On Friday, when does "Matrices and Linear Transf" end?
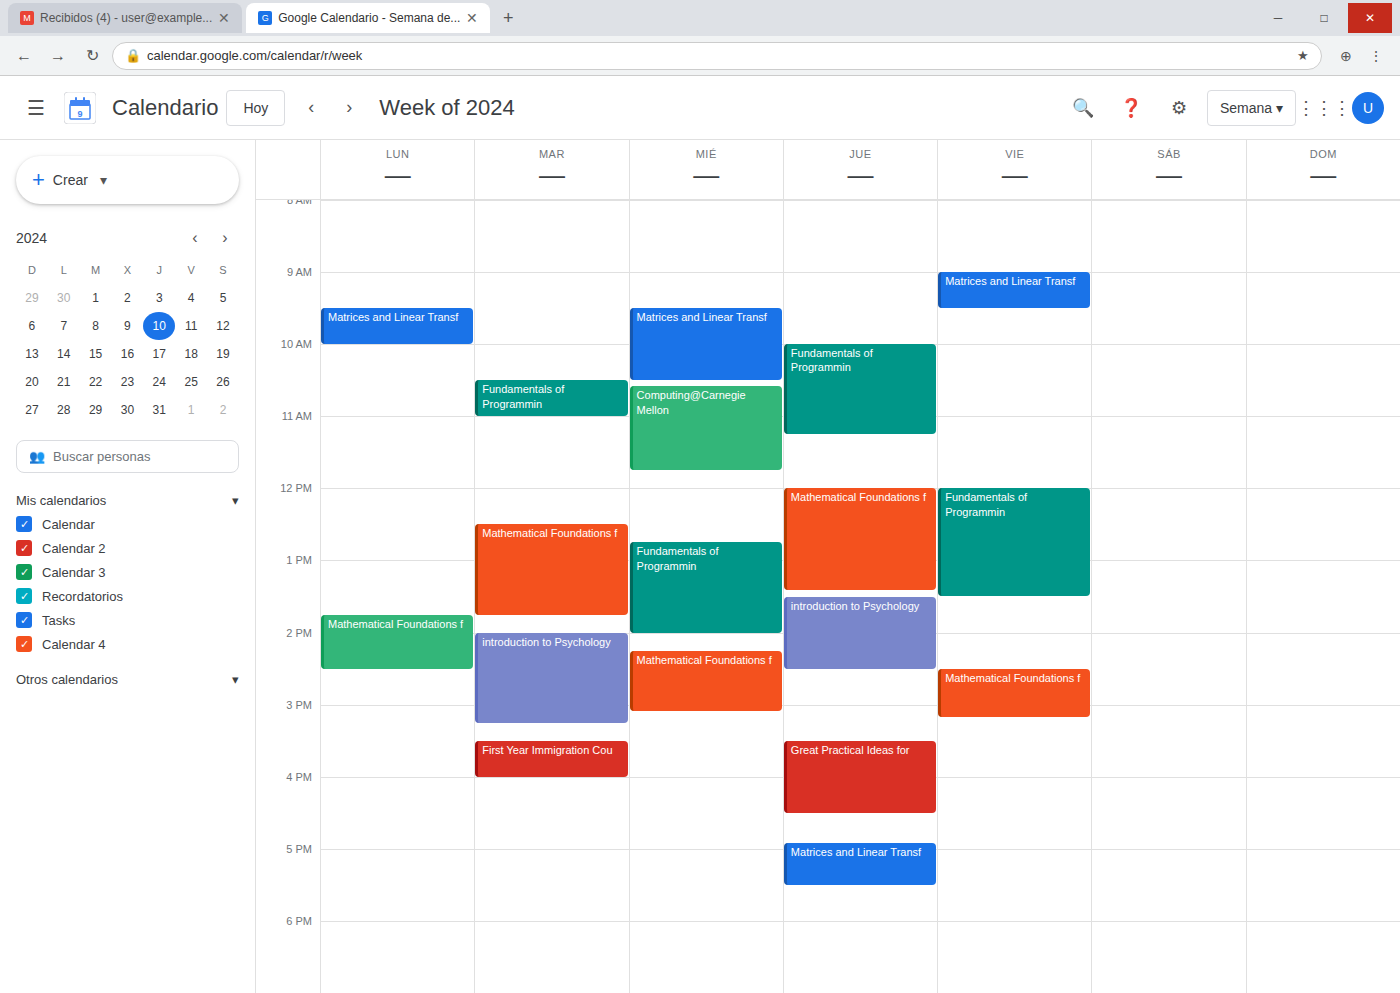
9:30 AM